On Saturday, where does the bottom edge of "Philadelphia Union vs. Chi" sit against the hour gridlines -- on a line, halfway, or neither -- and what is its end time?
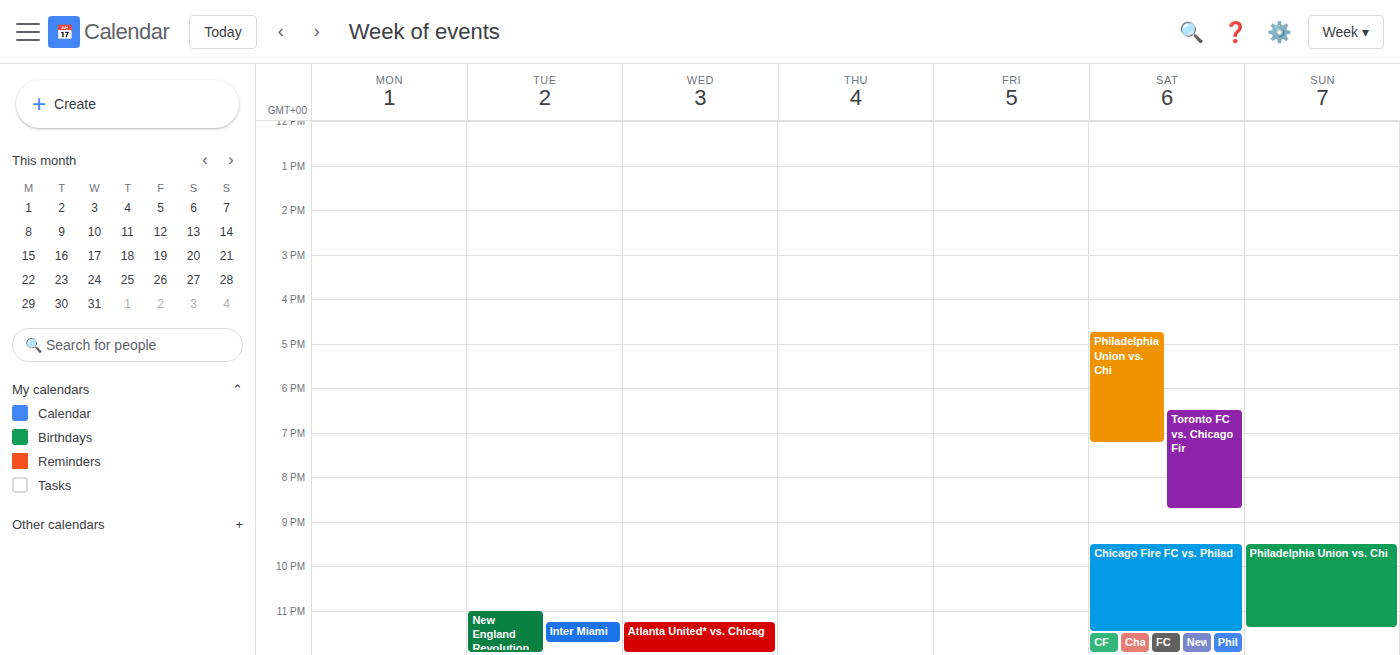
7:15 PM -- neither: a quarter of the way from the 7 PM line to the 8 PM line.